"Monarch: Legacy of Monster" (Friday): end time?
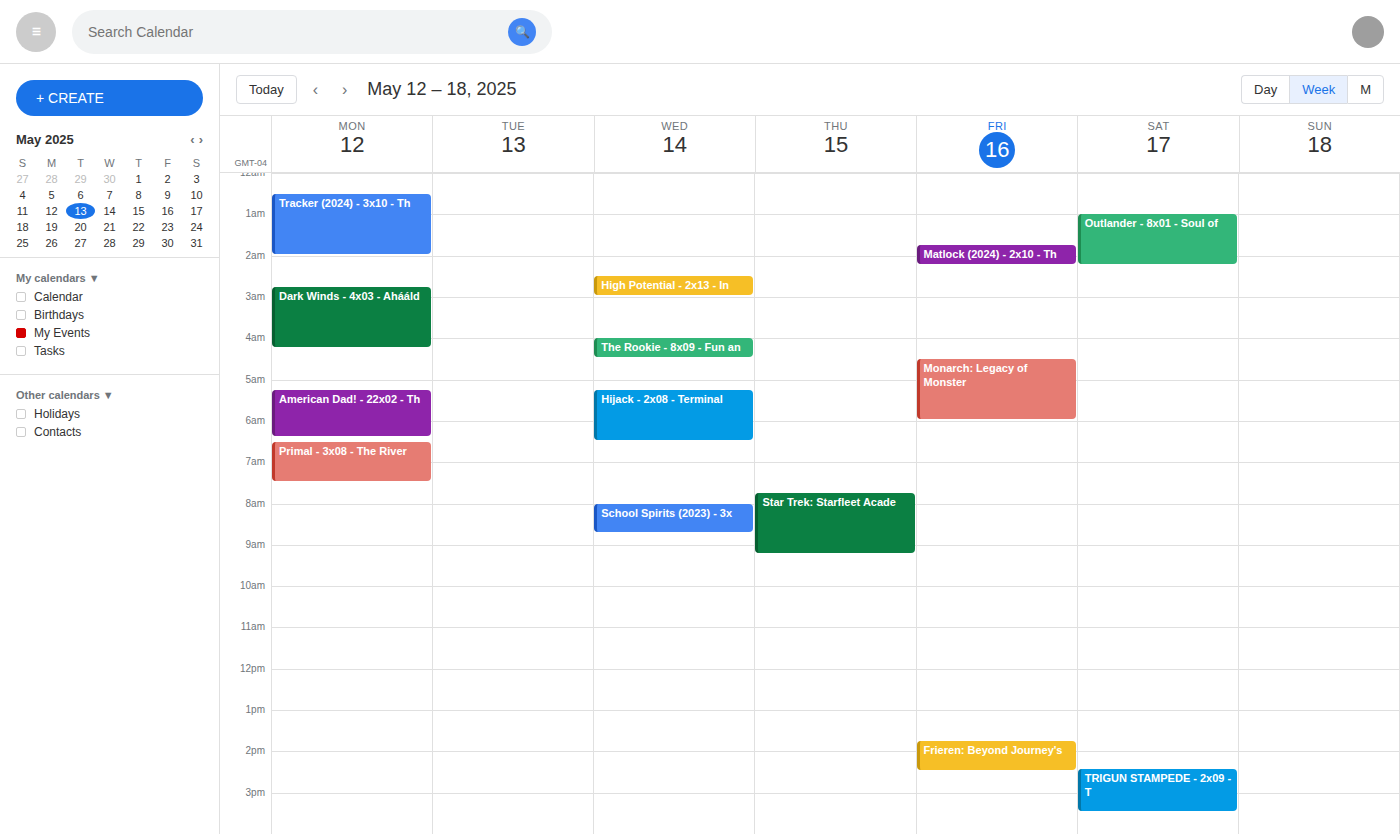
06:00